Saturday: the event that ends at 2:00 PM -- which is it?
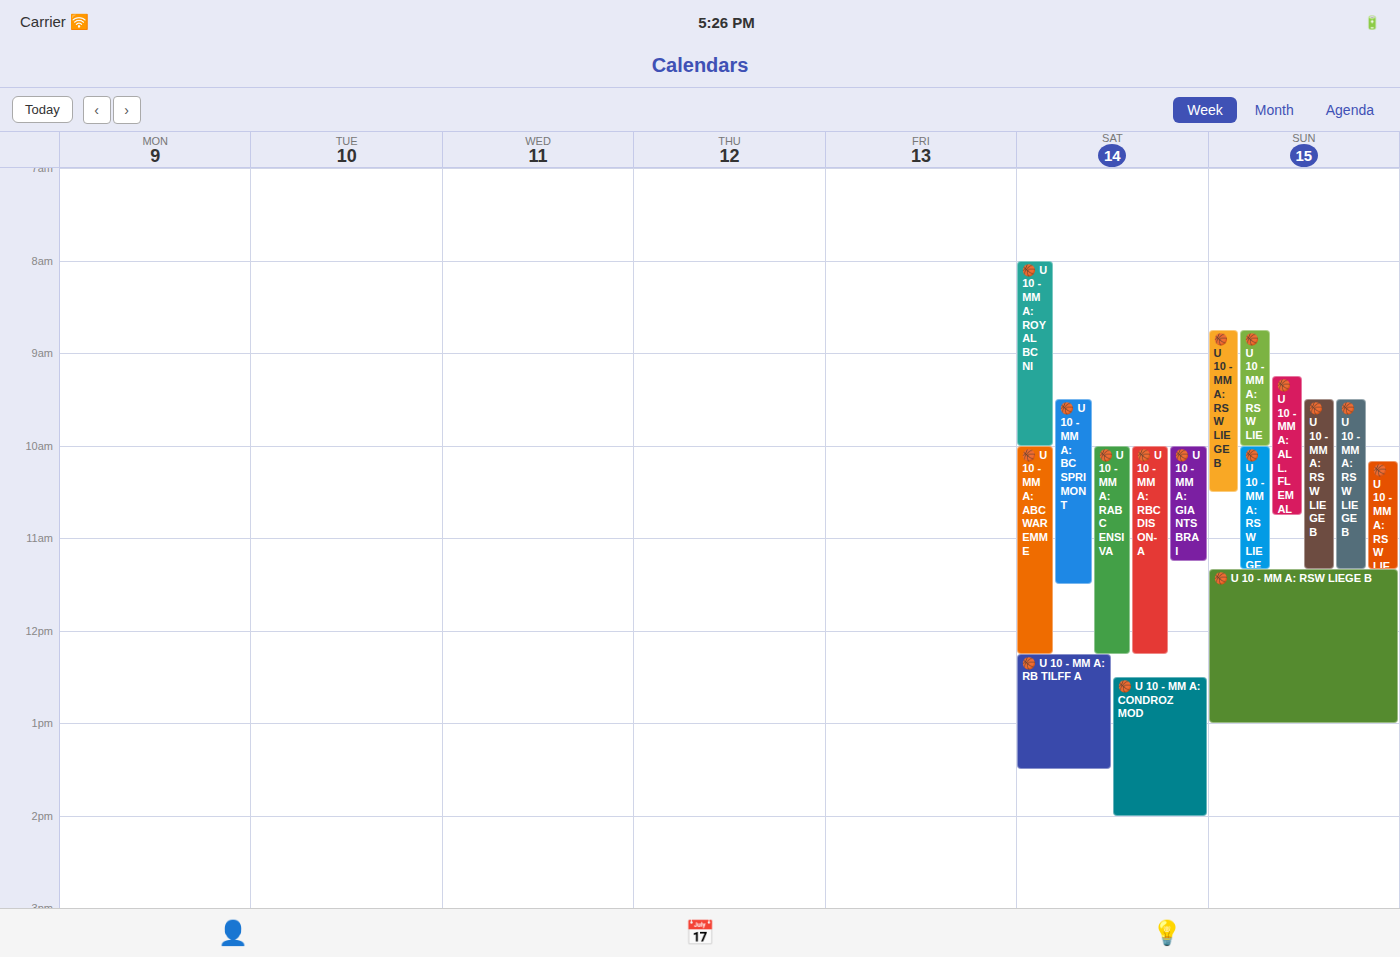
"🏀 U 10 - MM A: CONDROZ MOD"